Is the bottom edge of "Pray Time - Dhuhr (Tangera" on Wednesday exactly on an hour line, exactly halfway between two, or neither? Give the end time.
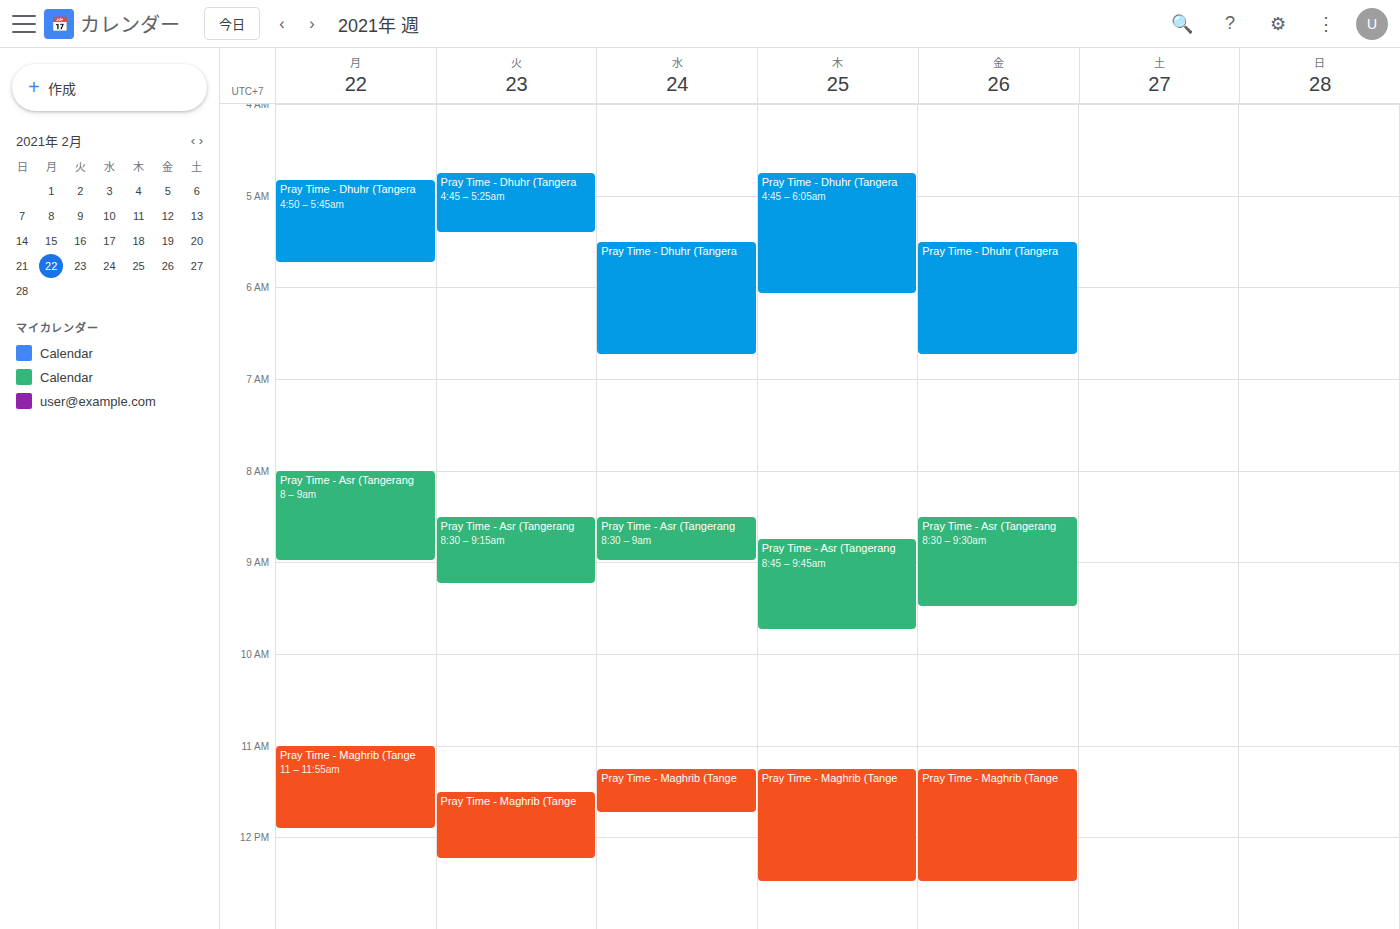
6:45 AM -- neither: three quarters of the way from the 6 AM line to the 7 AM line.